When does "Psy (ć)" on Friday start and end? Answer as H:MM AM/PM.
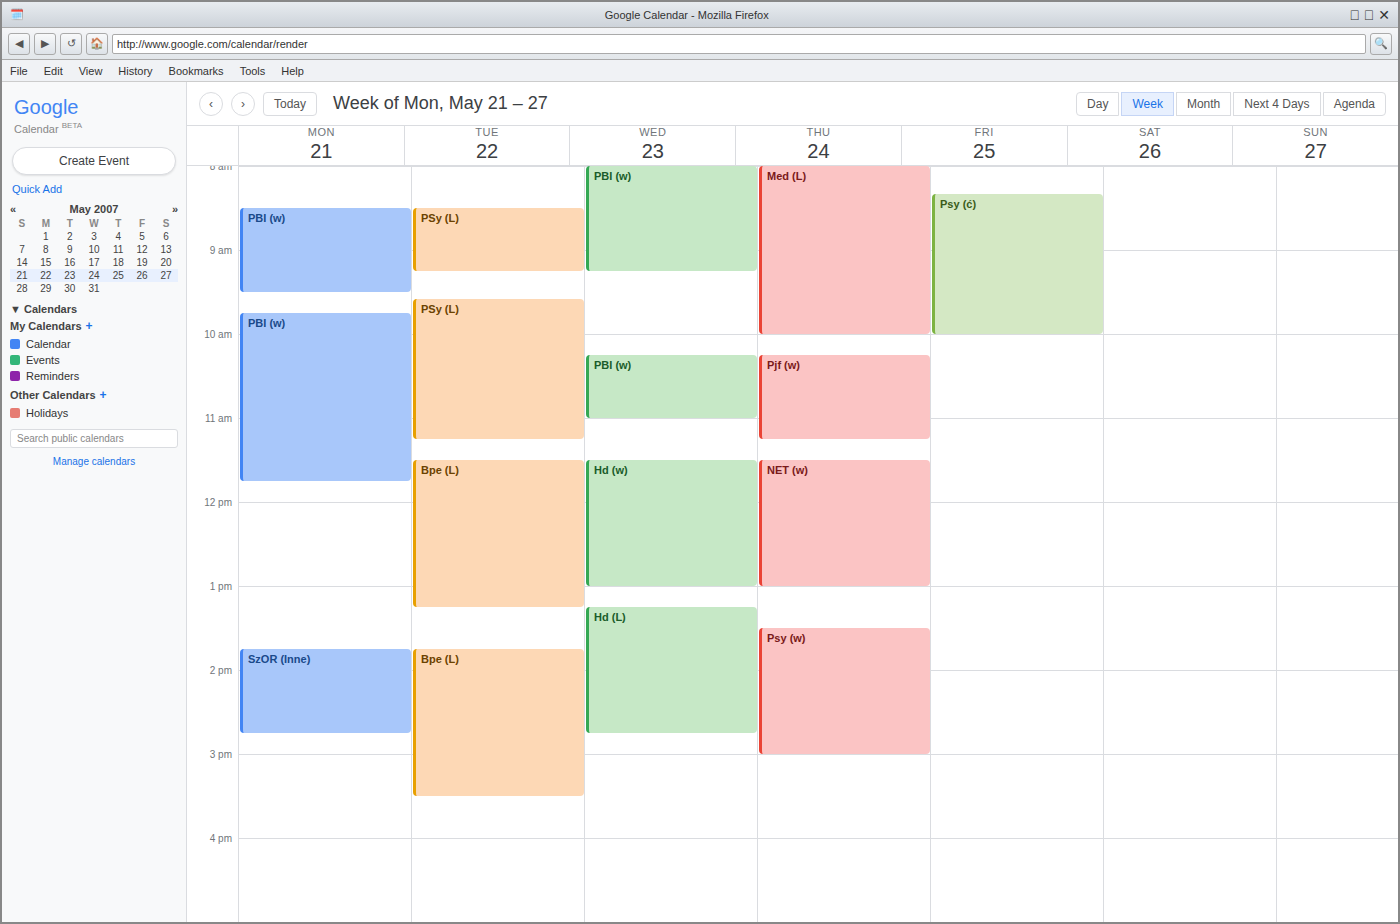
8:20 AM to 10:00 AM